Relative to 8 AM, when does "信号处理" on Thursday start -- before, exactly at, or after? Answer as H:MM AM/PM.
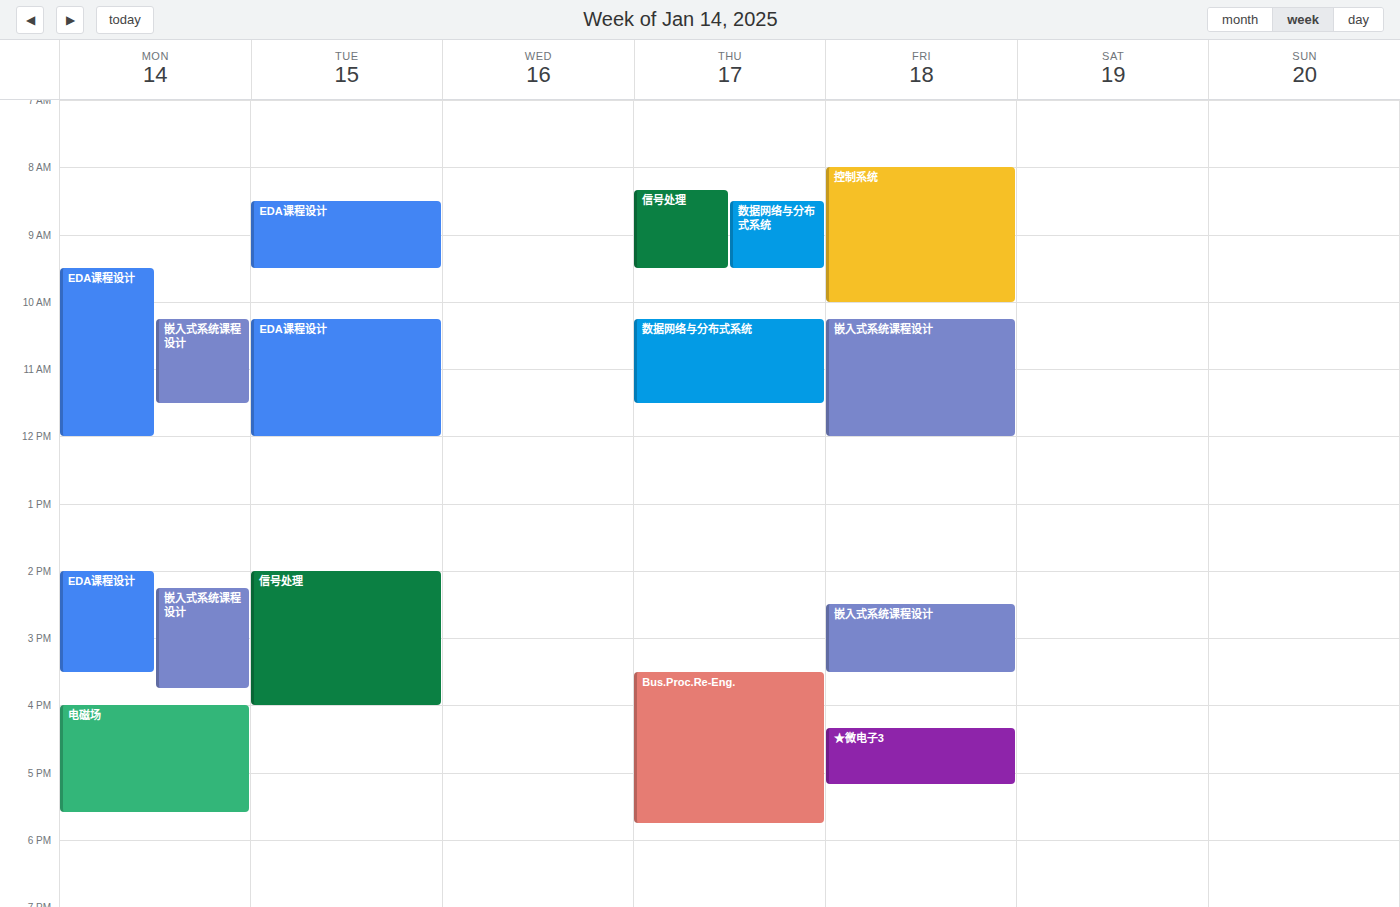
8:20 AM -- after 8 AM, 20 minutes below the 8 AM line.